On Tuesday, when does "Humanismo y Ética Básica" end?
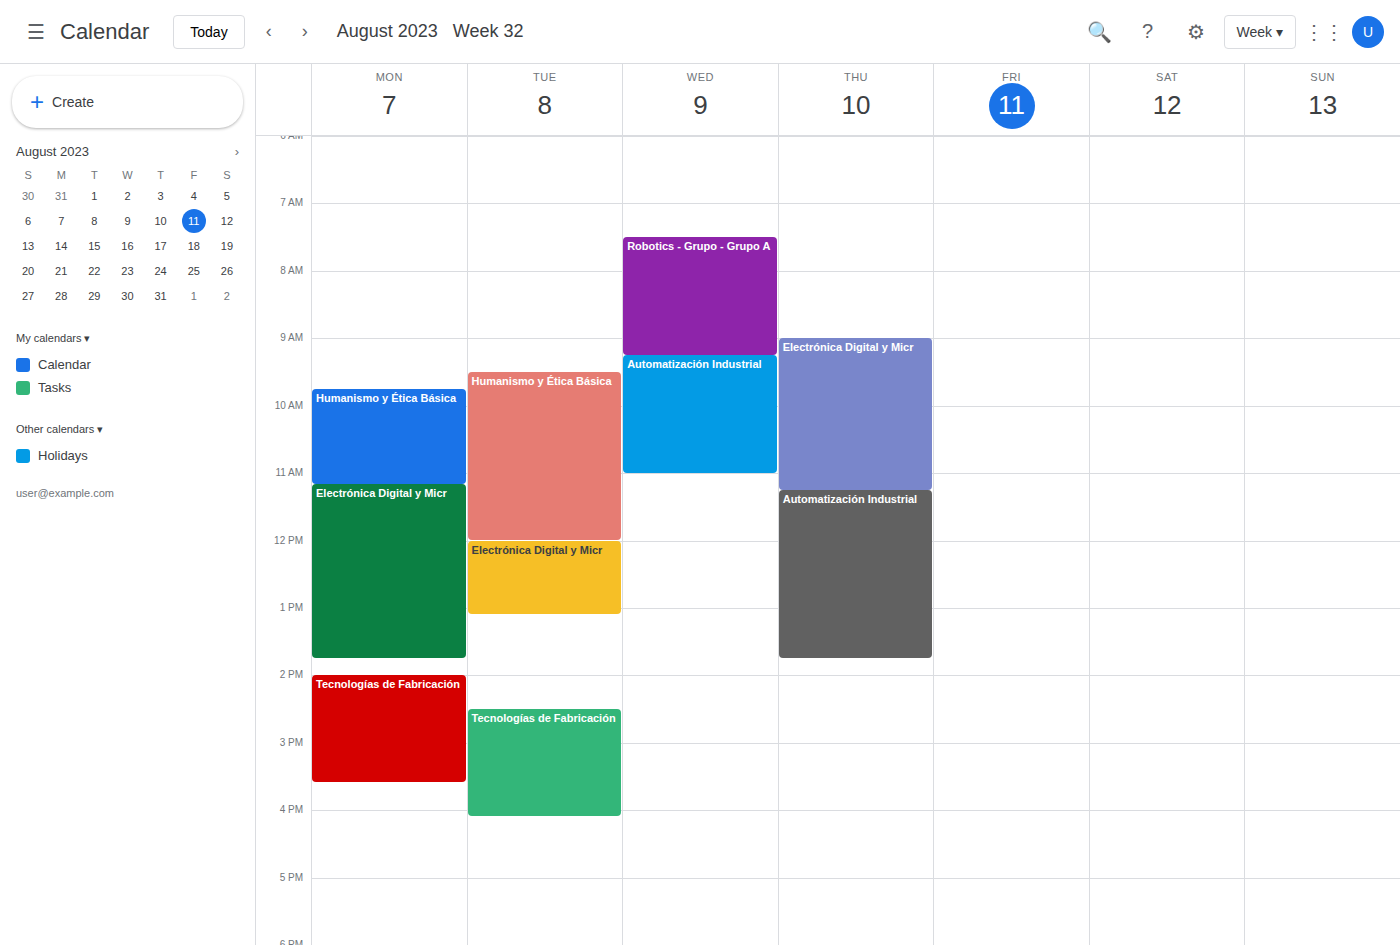
12:00 PM